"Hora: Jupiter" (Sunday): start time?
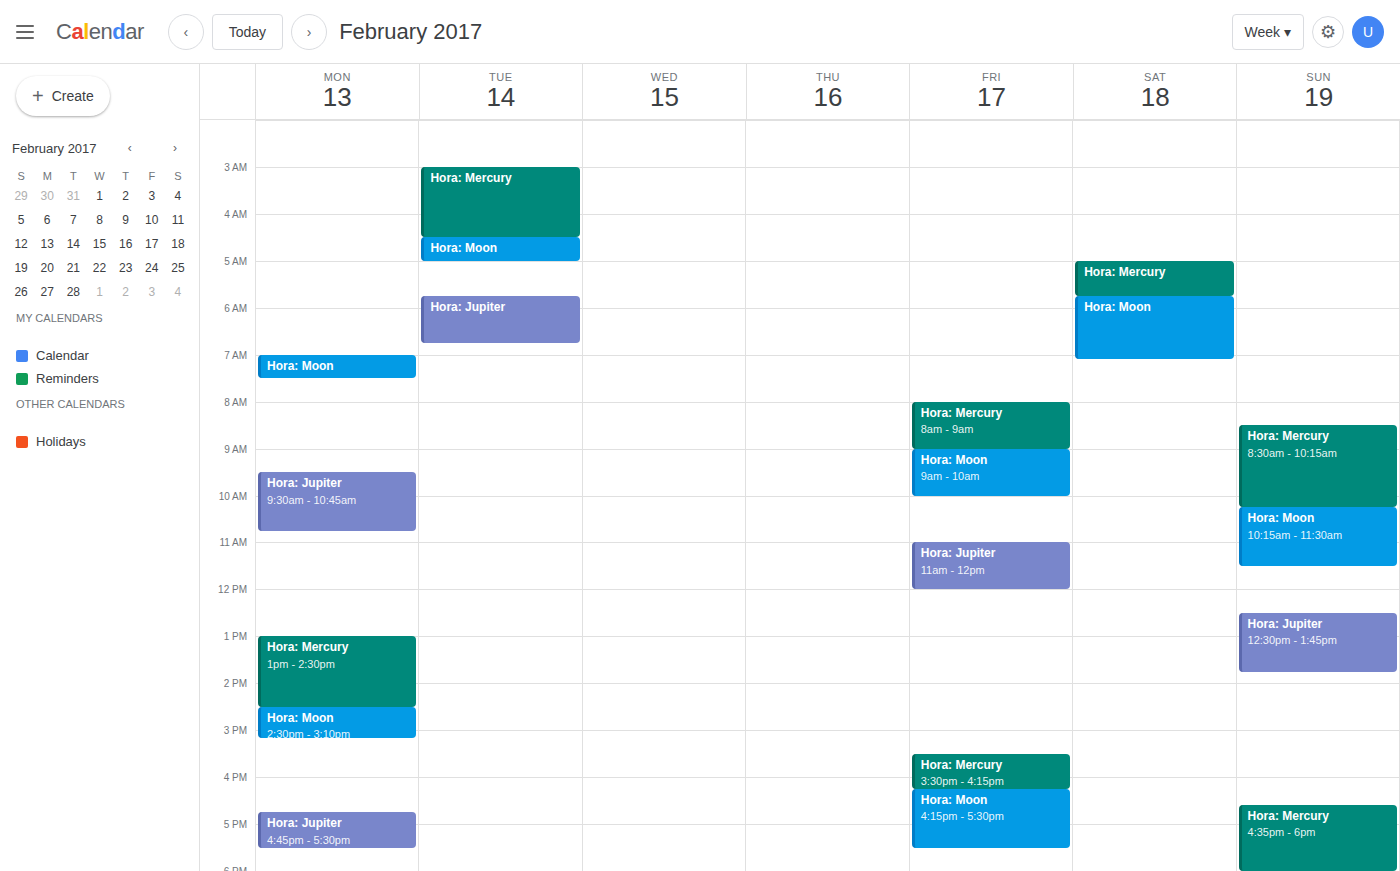
12:30 PM